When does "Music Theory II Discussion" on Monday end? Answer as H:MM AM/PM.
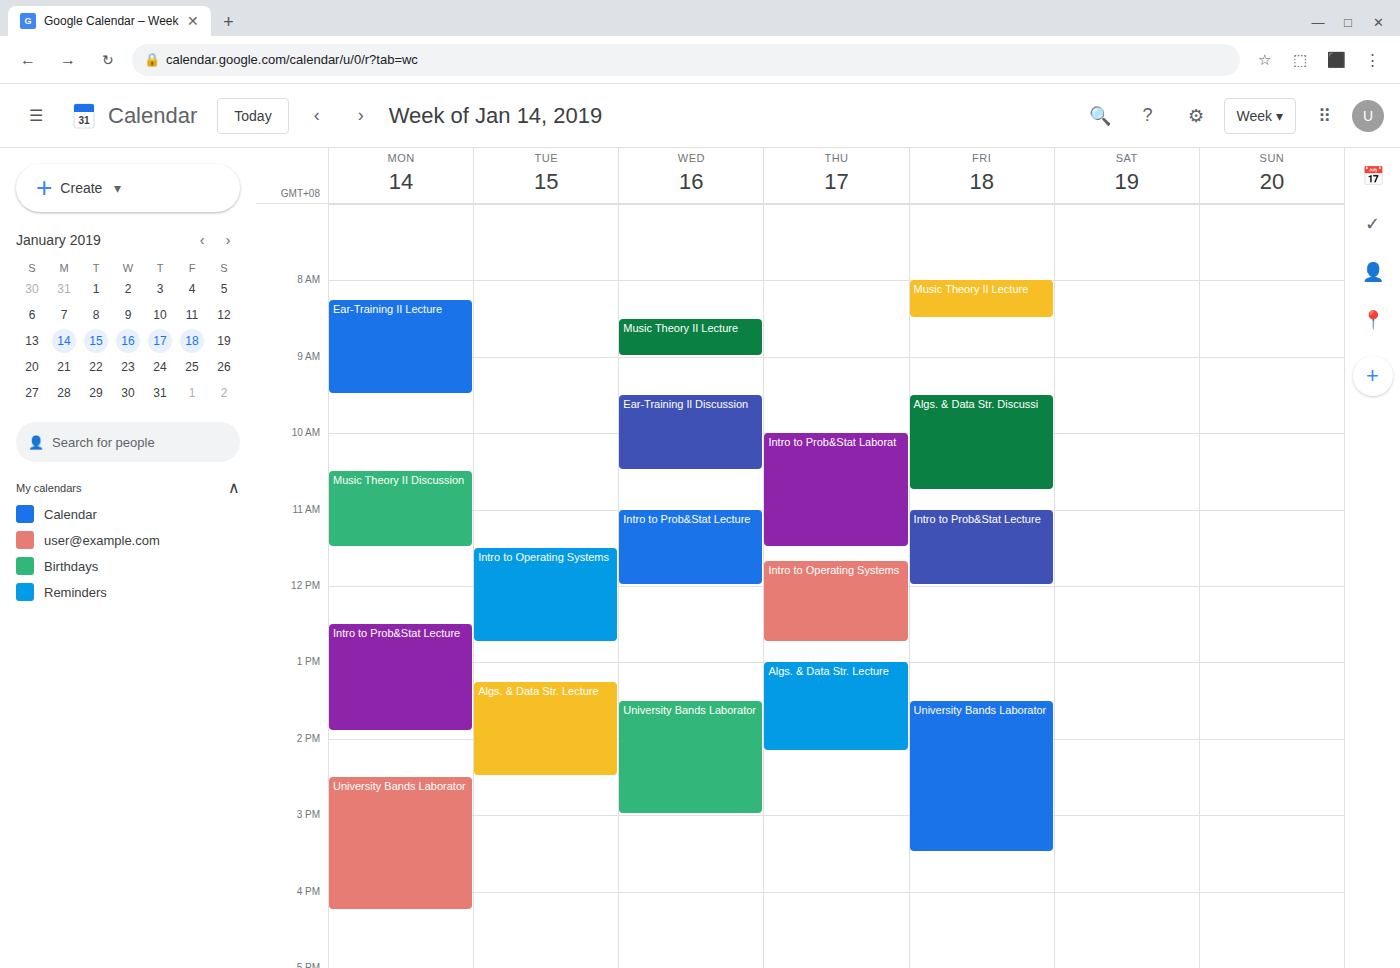
11:30 AM